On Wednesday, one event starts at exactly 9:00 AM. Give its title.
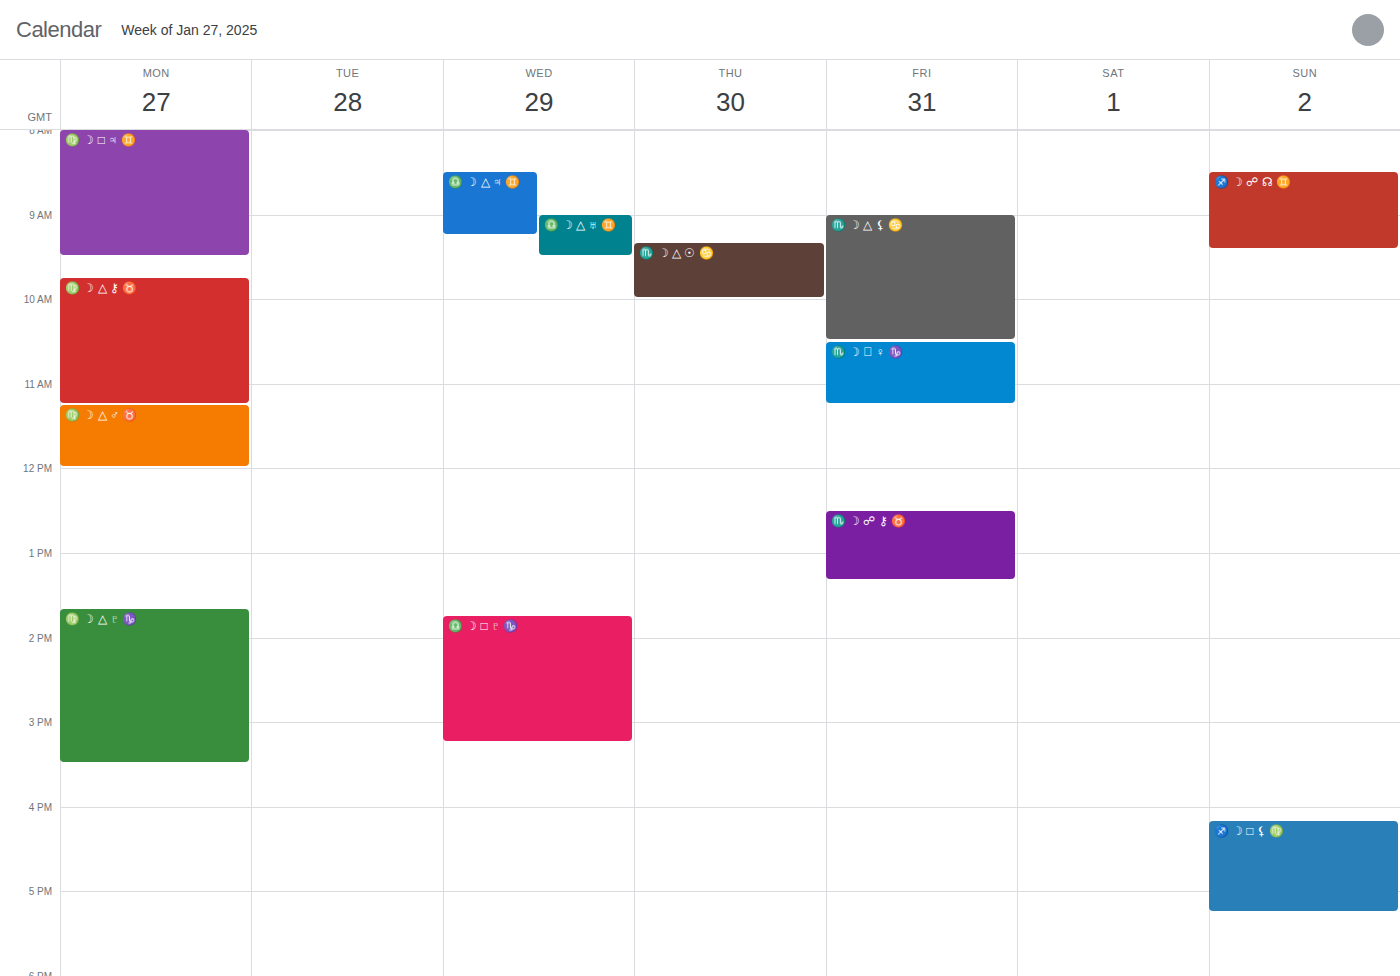
"♎️ ☽ △ ♅ ♊️"